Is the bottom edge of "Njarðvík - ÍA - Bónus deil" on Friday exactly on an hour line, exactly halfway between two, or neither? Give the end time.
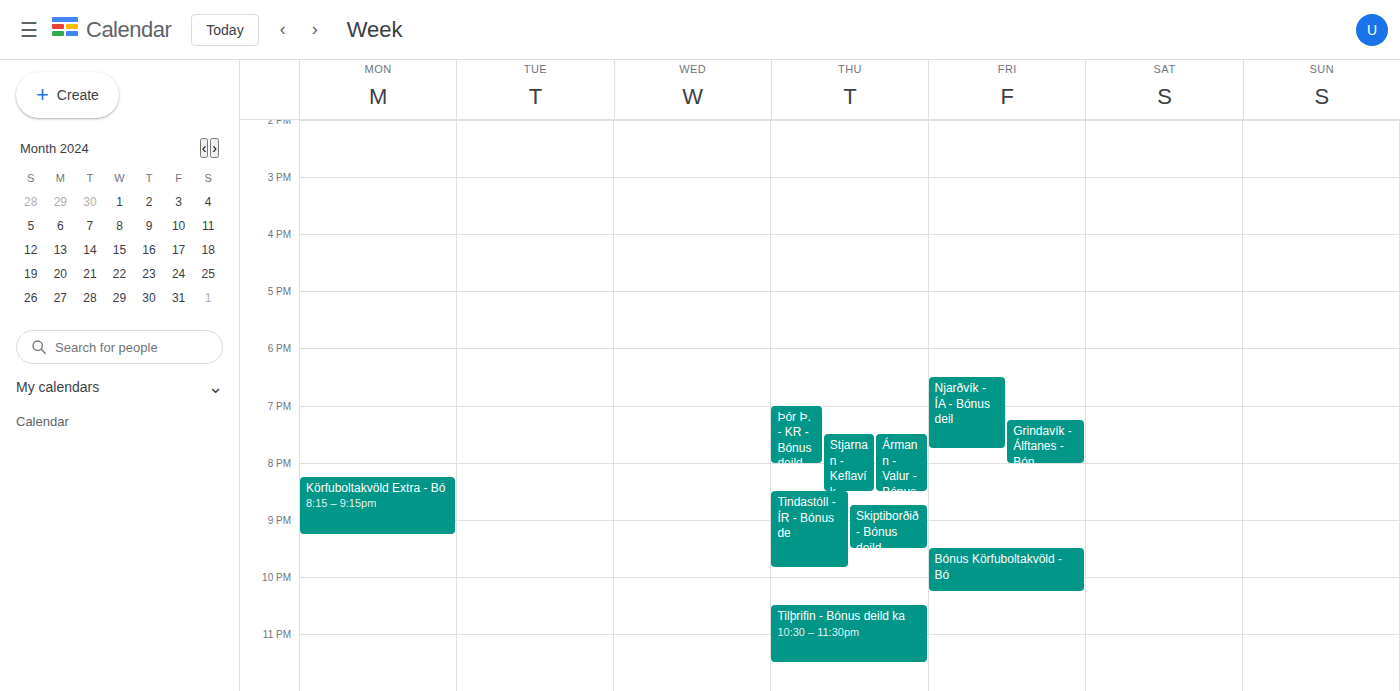
19:45 -- neither: three quarters of the way from the 19:00 line to the 20:00 line.